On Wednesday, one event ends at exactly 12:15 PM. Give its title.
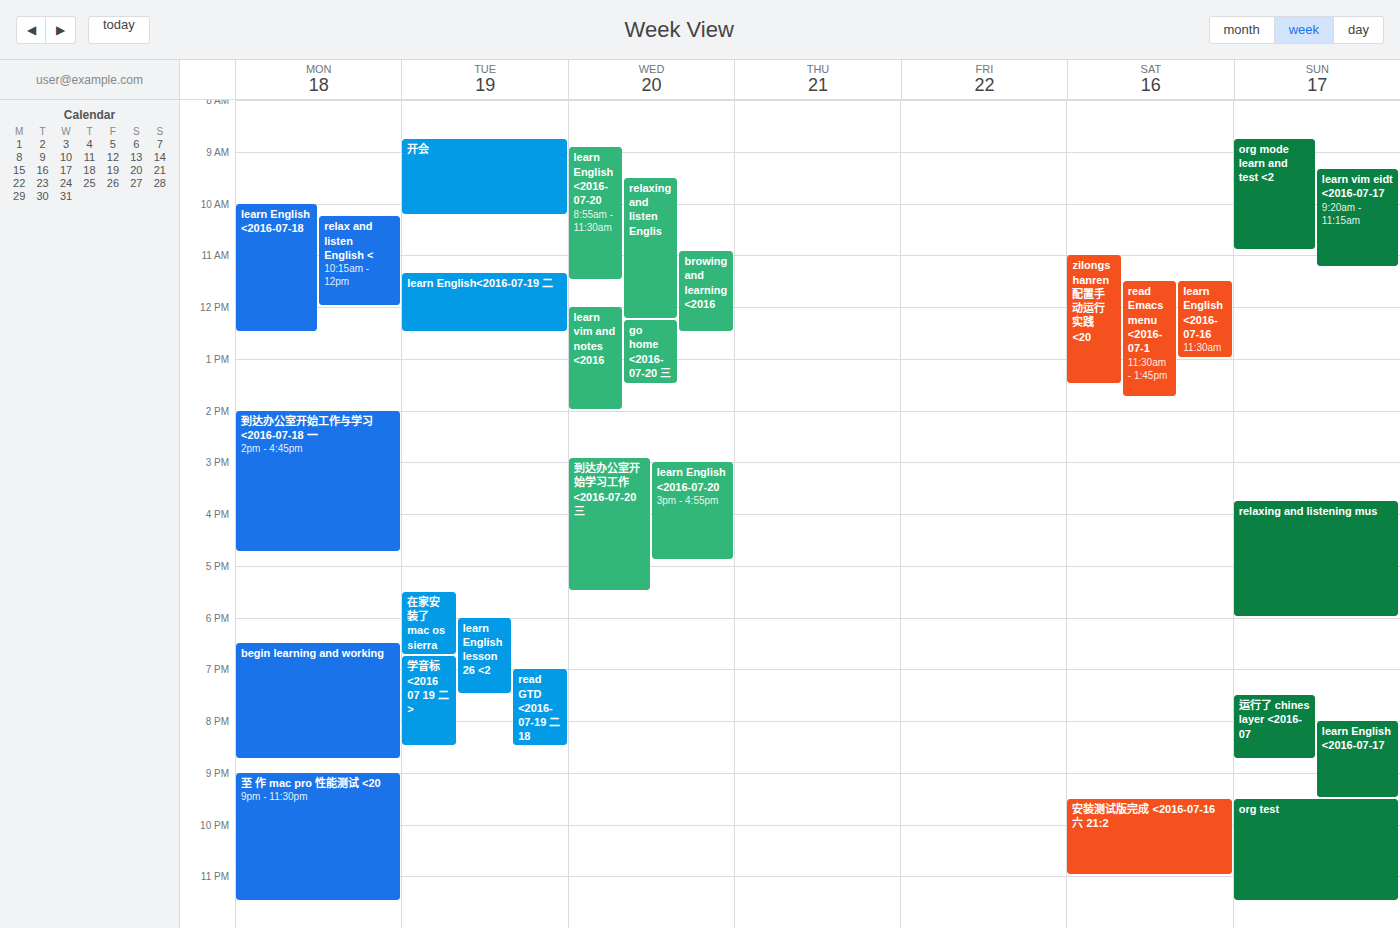
"relaxing and listen Englis"